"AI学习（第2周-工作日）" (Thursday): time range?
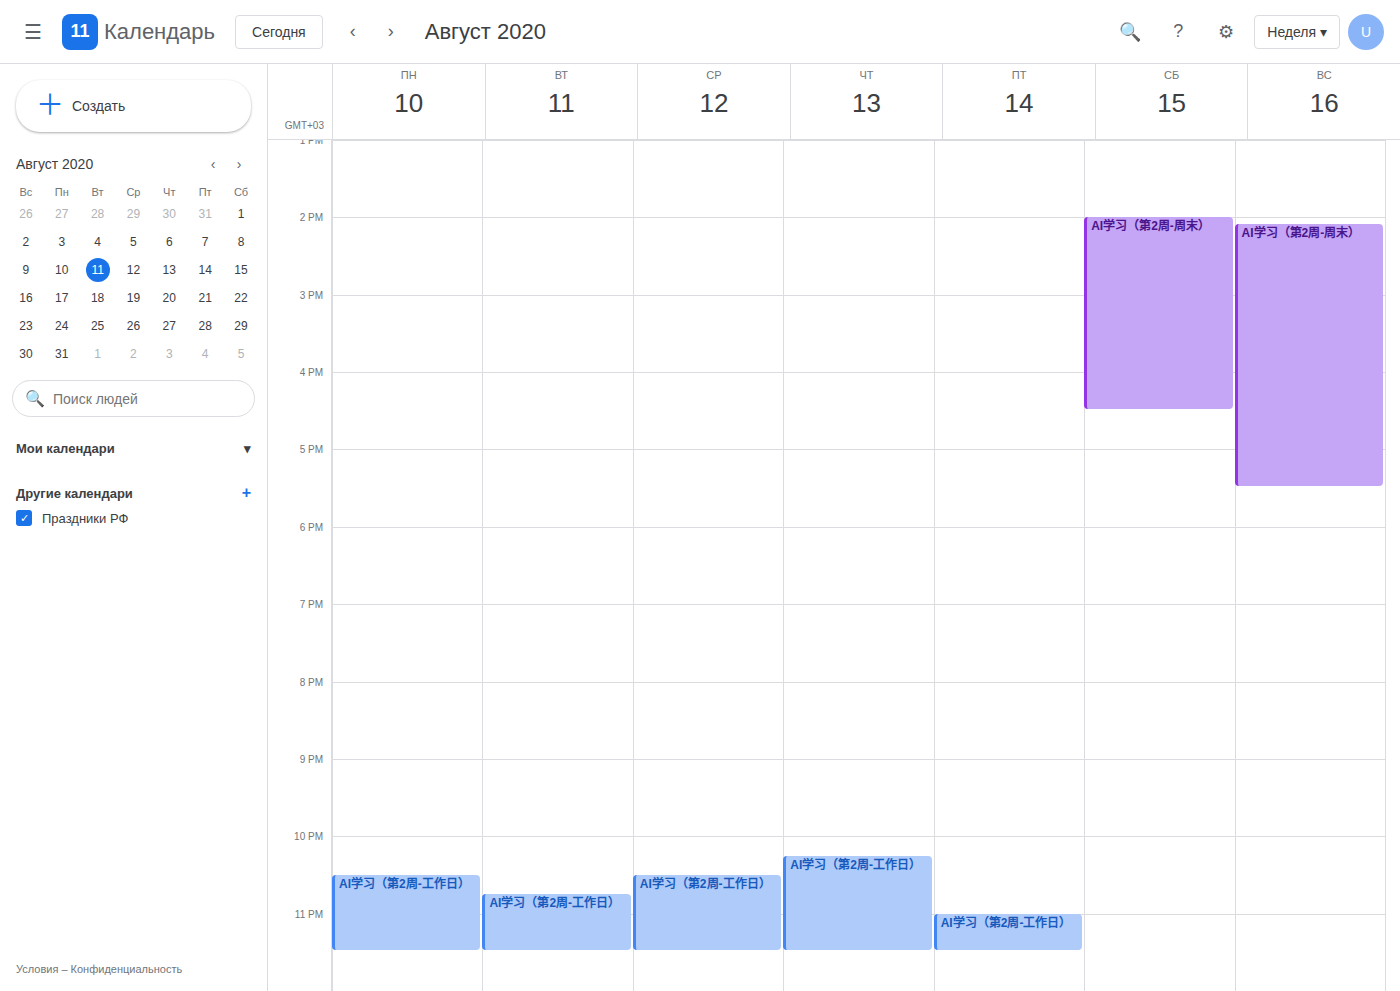
10:15 PM to 11:30 PM